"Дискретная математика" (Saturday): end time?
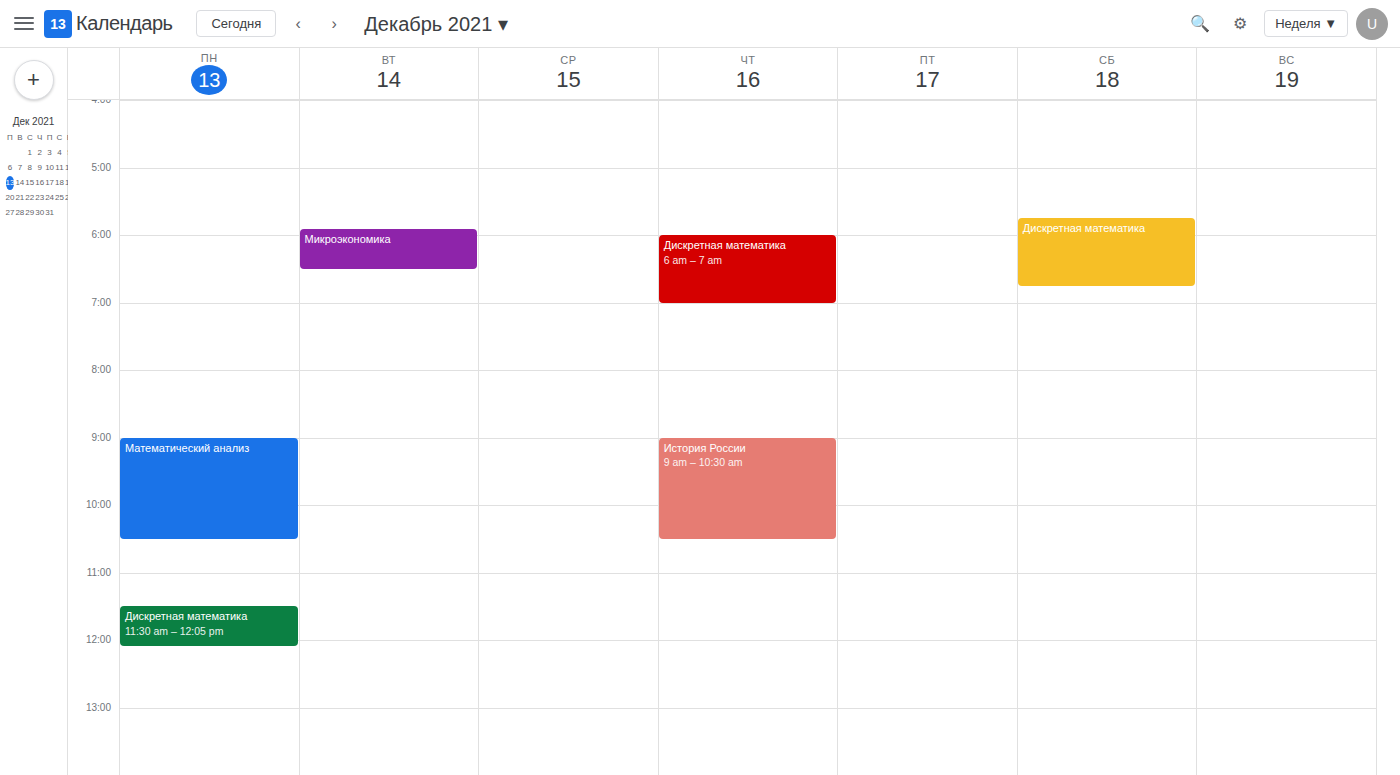
6:45 AM